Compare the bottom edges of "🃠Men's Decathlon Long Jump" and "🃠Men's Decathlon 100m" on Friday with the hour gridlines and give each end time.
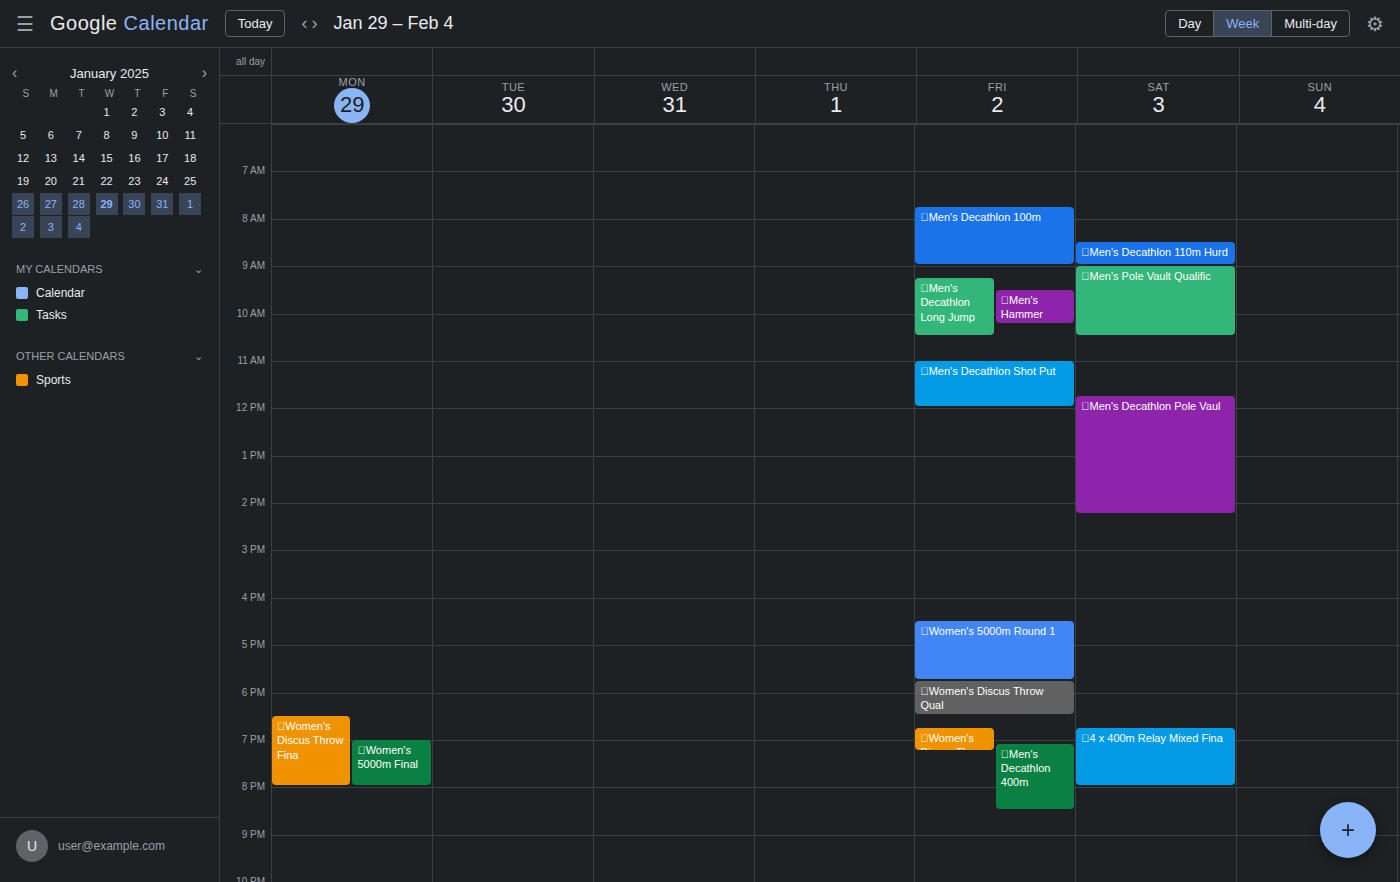
"🃠Men's Decathlon Long Jump": 10:30 AM, halfway between the 10 AM and 11 AM lines. "🃠Men's Decathlon 100m": 9:00 AM, exactly on the 9 AM line.